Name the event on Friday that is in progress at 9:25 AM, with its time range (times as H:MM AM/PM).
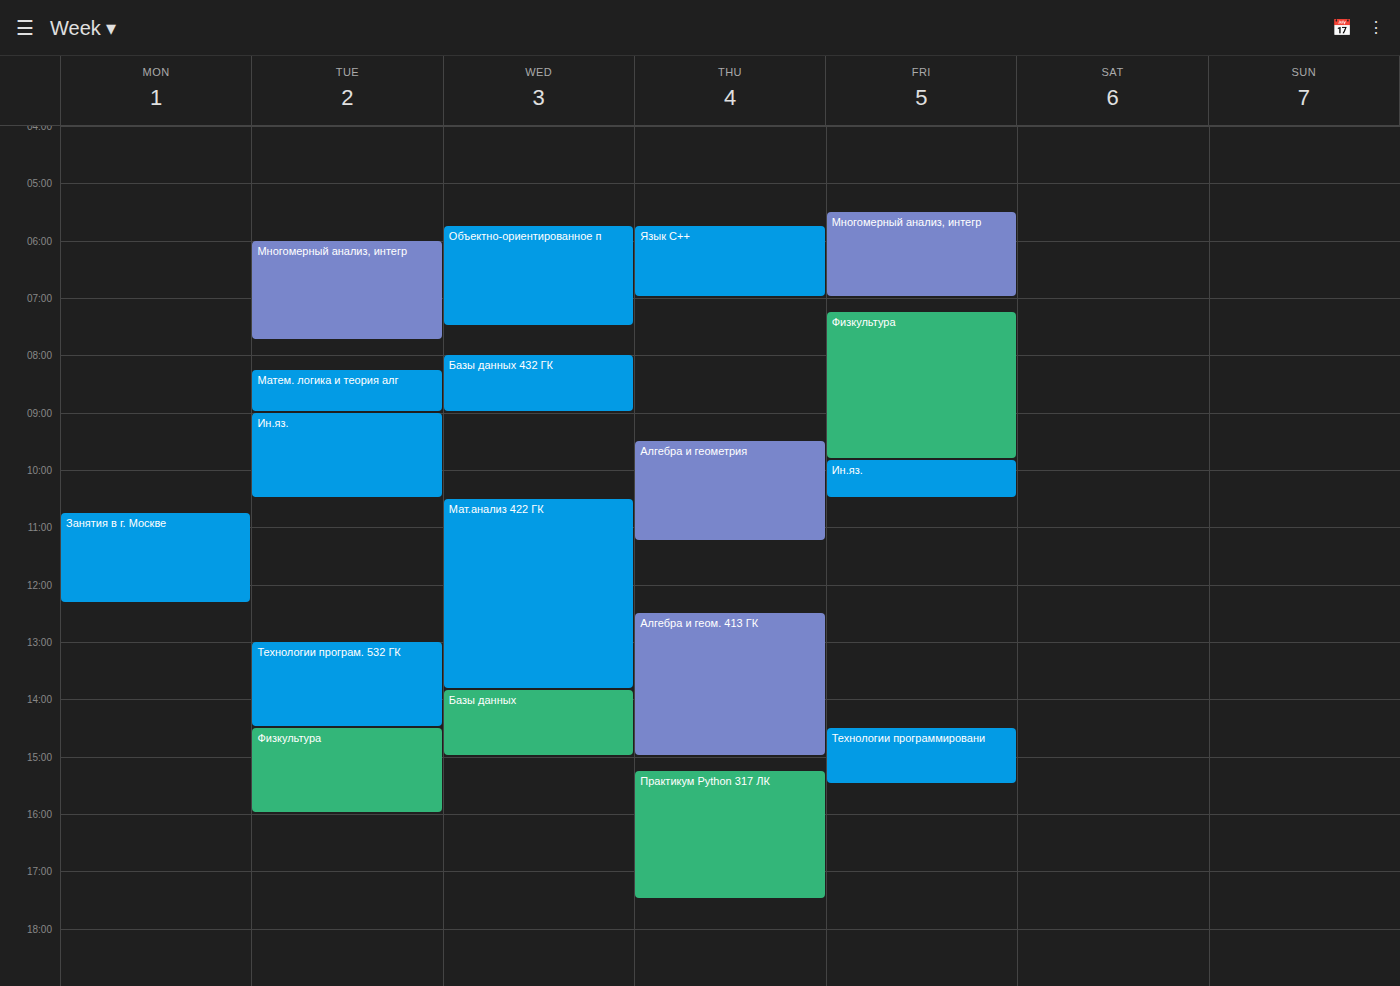
"Физкультура", 7:15 AM to 9:50 AM